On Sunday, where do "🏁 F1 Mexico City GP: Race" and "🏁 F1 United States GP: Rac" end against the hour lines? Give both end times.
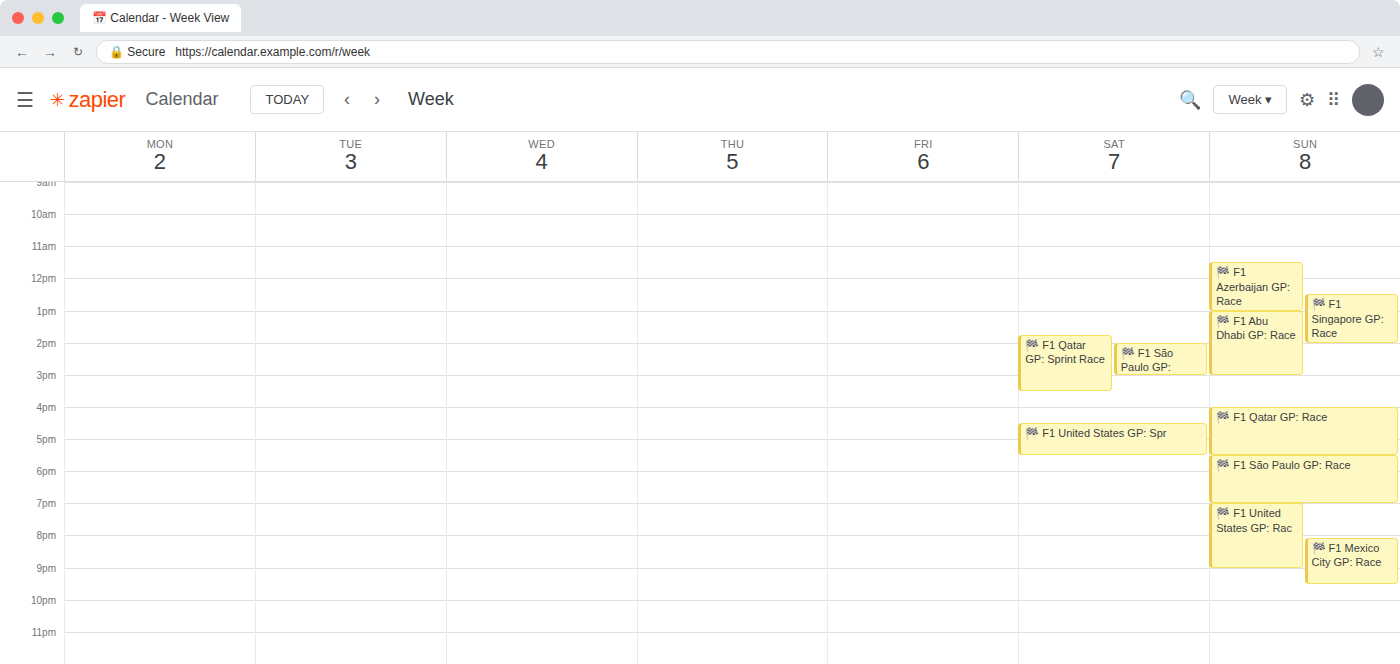
"🏁 F1 Mexico City GP: Race": 9:30 PM, halfway between the 9 PM and 10 PM lines. "🏁 F1 United States GP: Rac": 9:00 PM, exactly on the 9 PM line.